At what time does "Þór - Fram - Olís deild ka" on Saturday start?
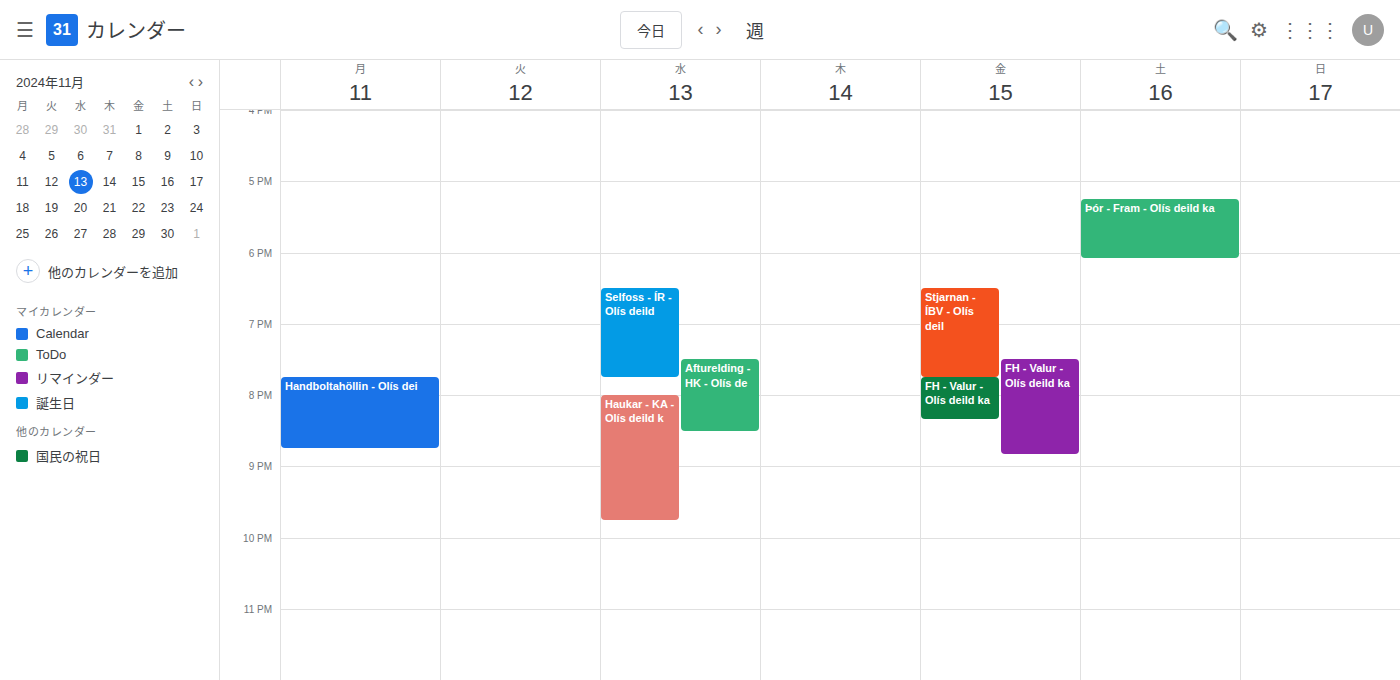
5:15 PM